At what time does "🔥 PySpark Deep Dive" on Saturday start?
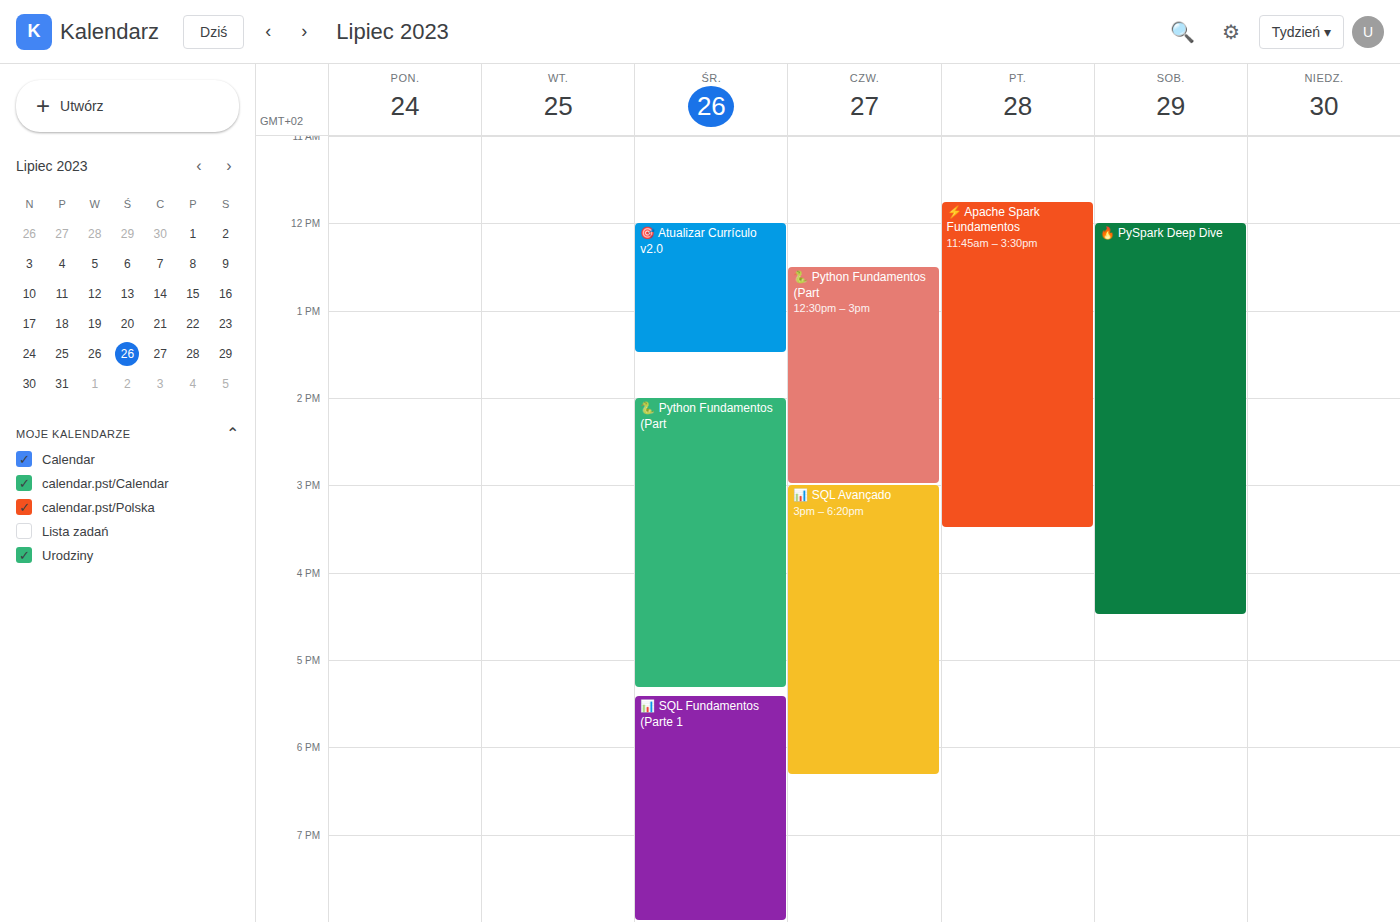
12:00 PM